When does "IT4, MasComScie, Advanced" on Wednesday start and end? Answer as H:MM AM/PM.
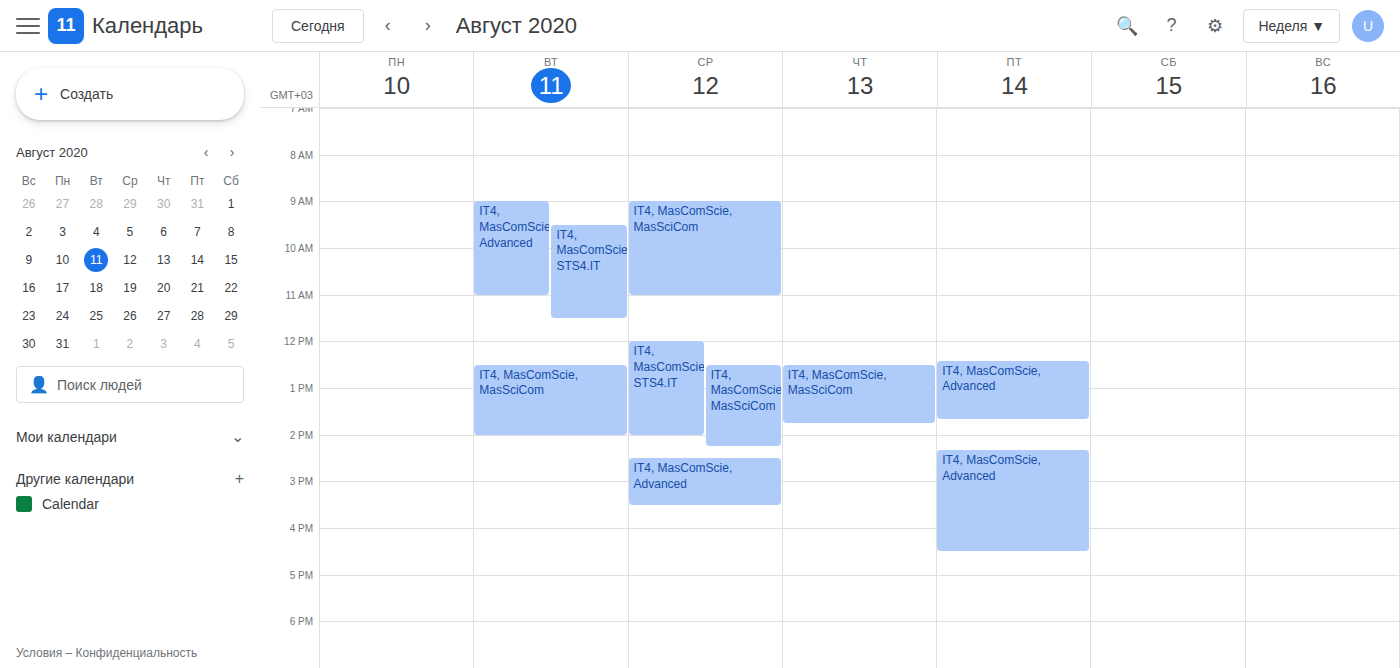
2:30 PM to 3:30 PM